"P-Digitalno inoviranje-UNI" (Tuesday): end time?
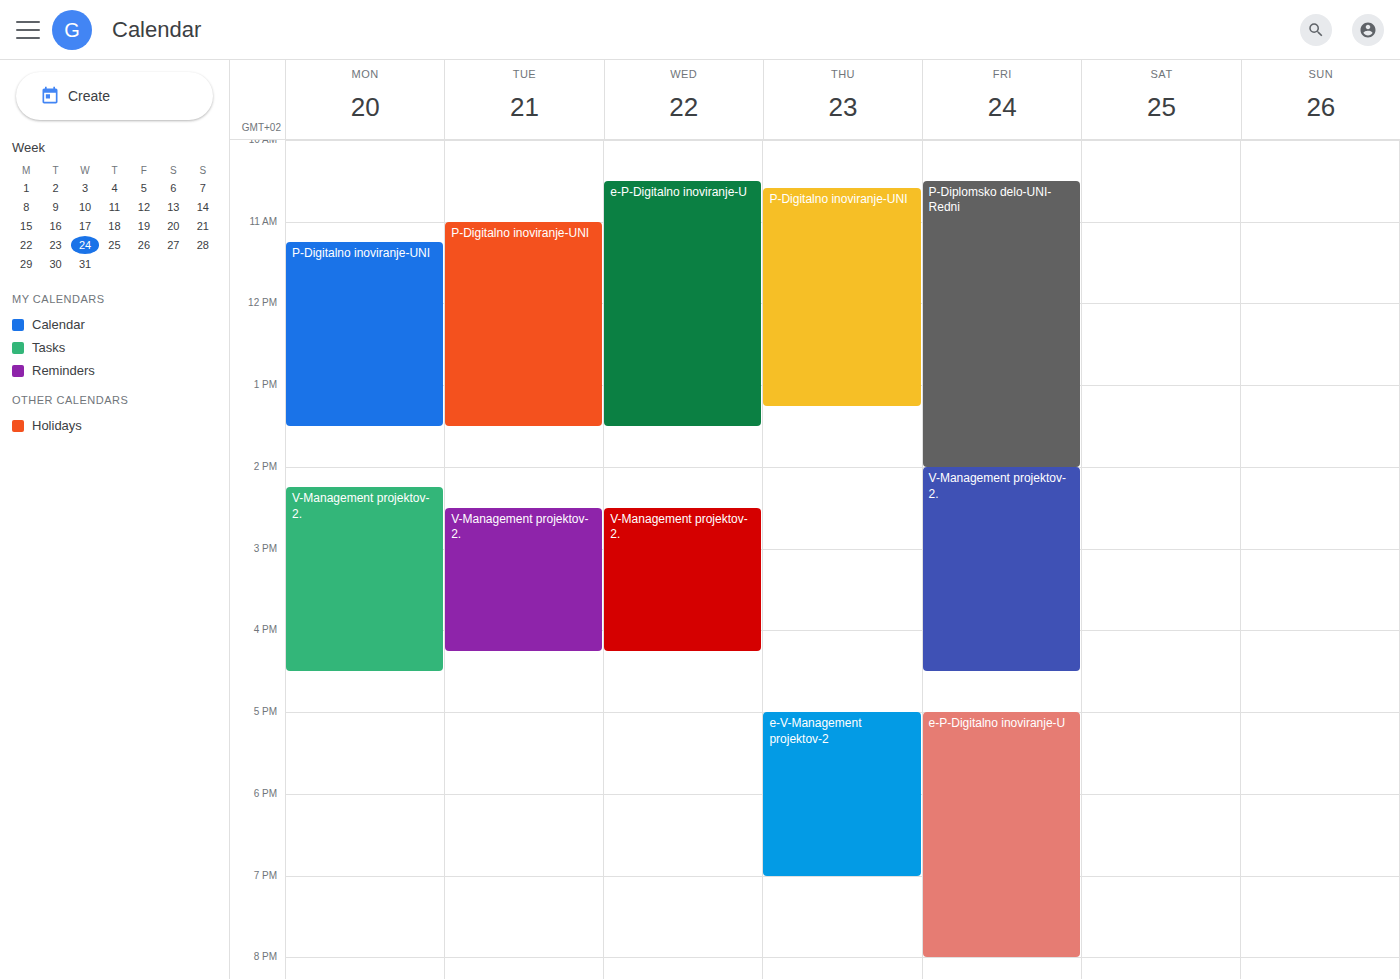
1:30 PM